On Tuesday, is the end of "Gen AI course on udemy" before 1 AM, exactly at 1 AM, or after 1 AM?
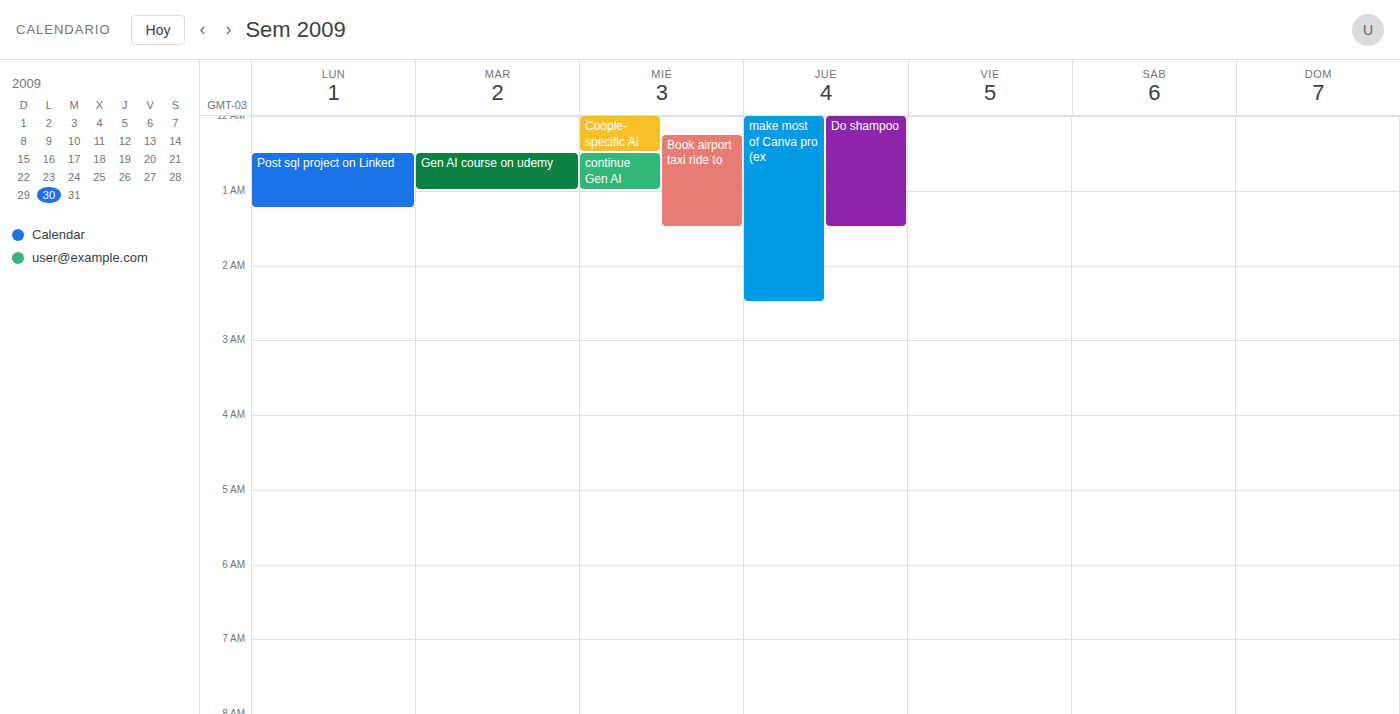
1:00 AM -- exactly at 1 AM, on the 1 AM line.